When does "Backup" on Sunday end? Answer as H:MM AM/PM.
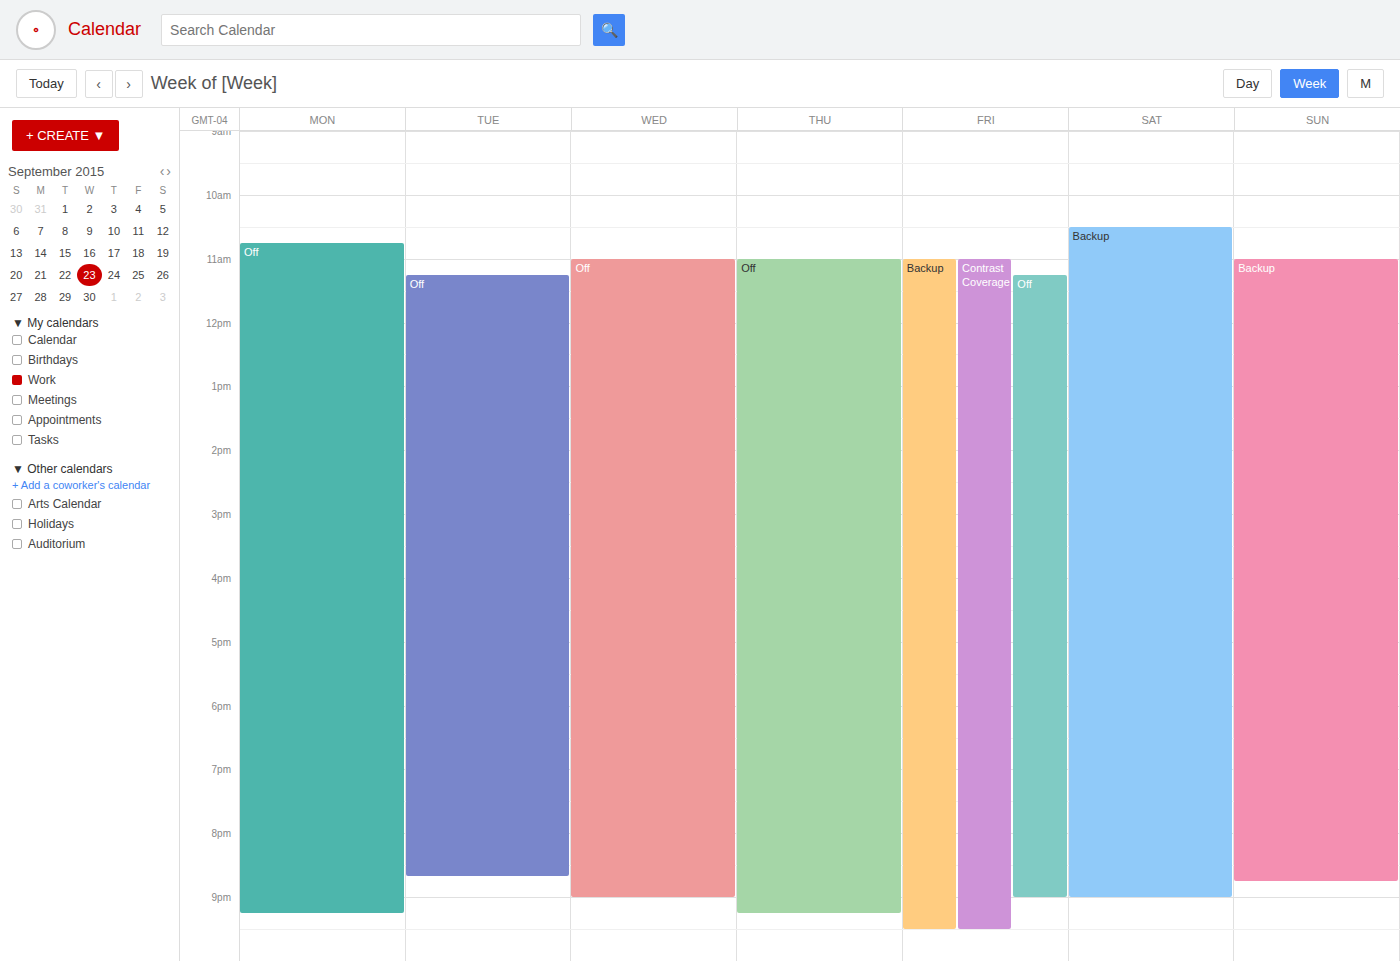
8:45 PM